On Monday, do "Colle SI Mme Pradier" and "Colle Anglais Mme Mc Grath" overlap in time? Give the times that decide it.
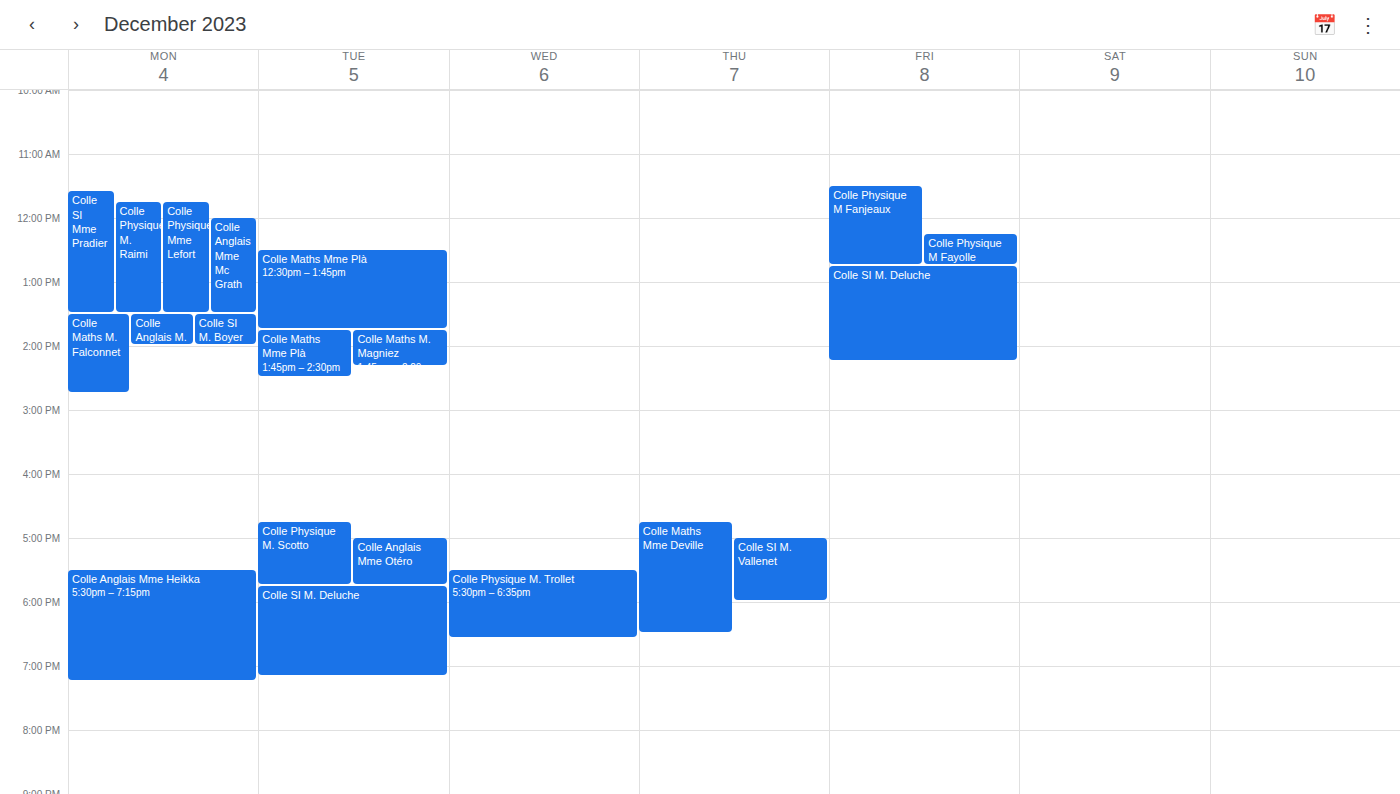
"Colle Anglais Mme Mc Grath" runs 12:00 PM to 1:30 PM, inside "Colle SI Mme Pradier" -- they overlap.